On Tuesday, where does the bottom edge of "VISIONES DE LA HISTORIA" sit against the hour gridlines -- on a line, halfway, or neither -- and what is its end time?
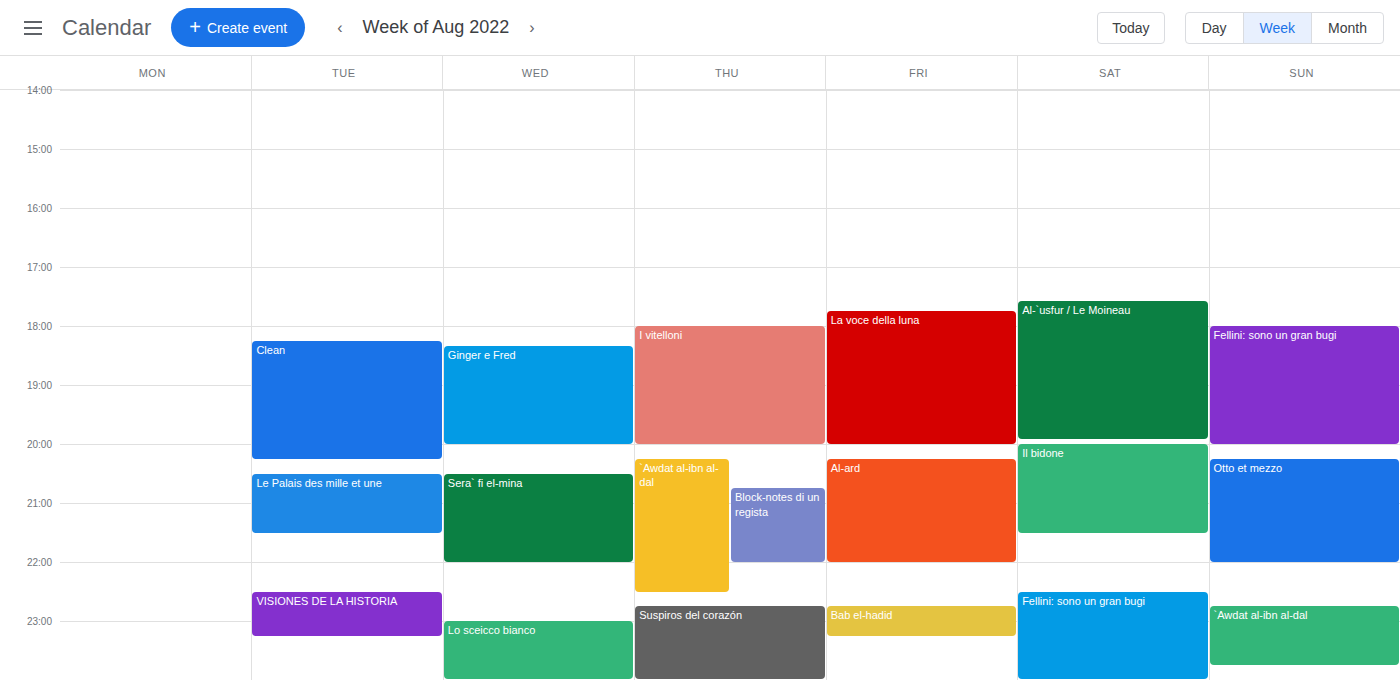
11:15 PM -- neither: a quarter of the way from the 11 PM line to the 12 AM line.